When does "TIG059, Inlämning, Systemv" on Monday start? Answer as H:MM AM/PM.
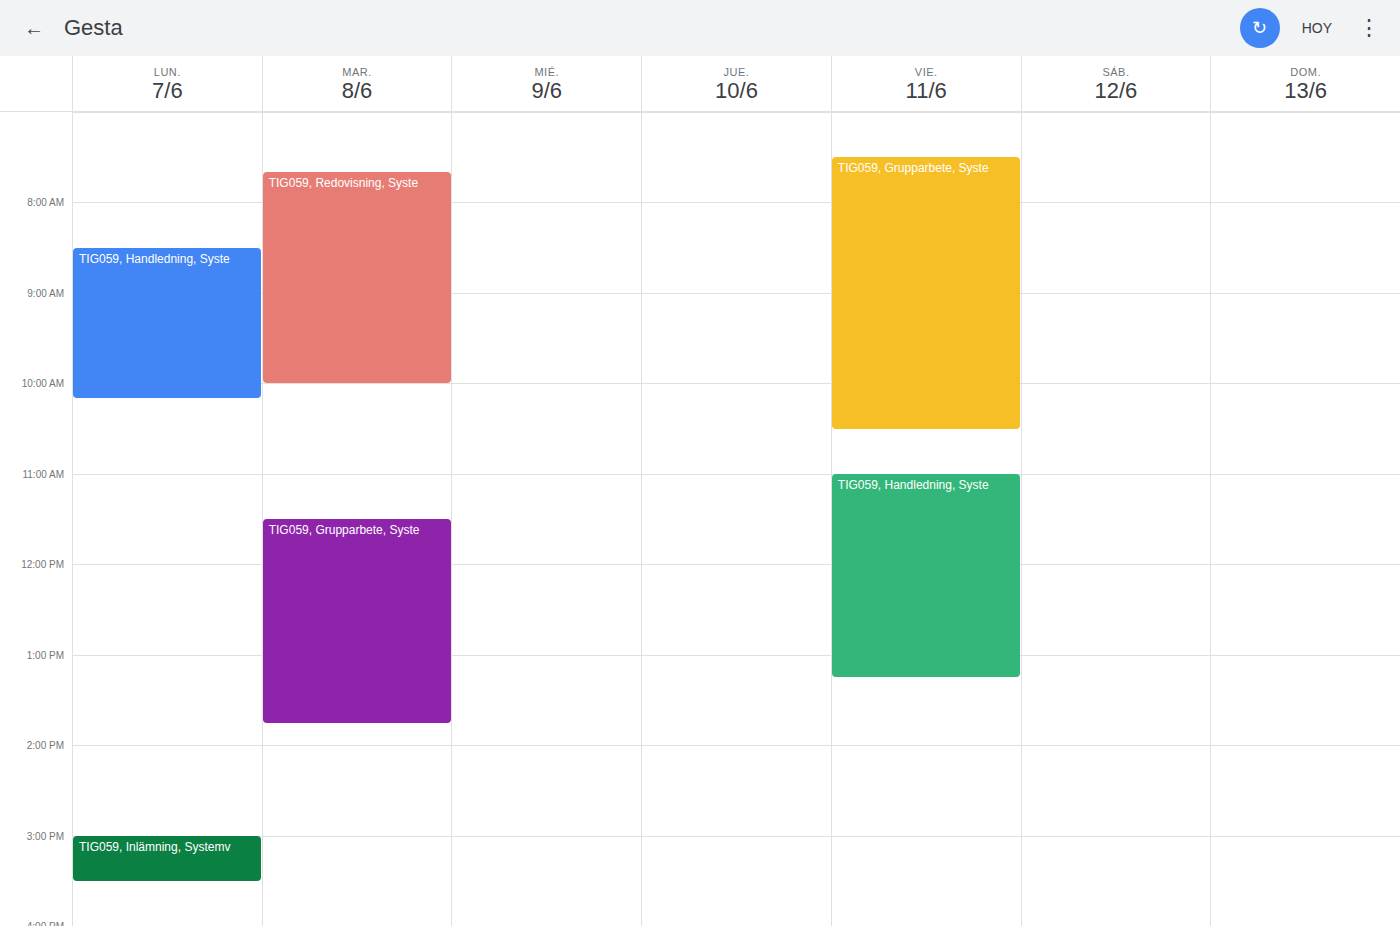
3:00 PM